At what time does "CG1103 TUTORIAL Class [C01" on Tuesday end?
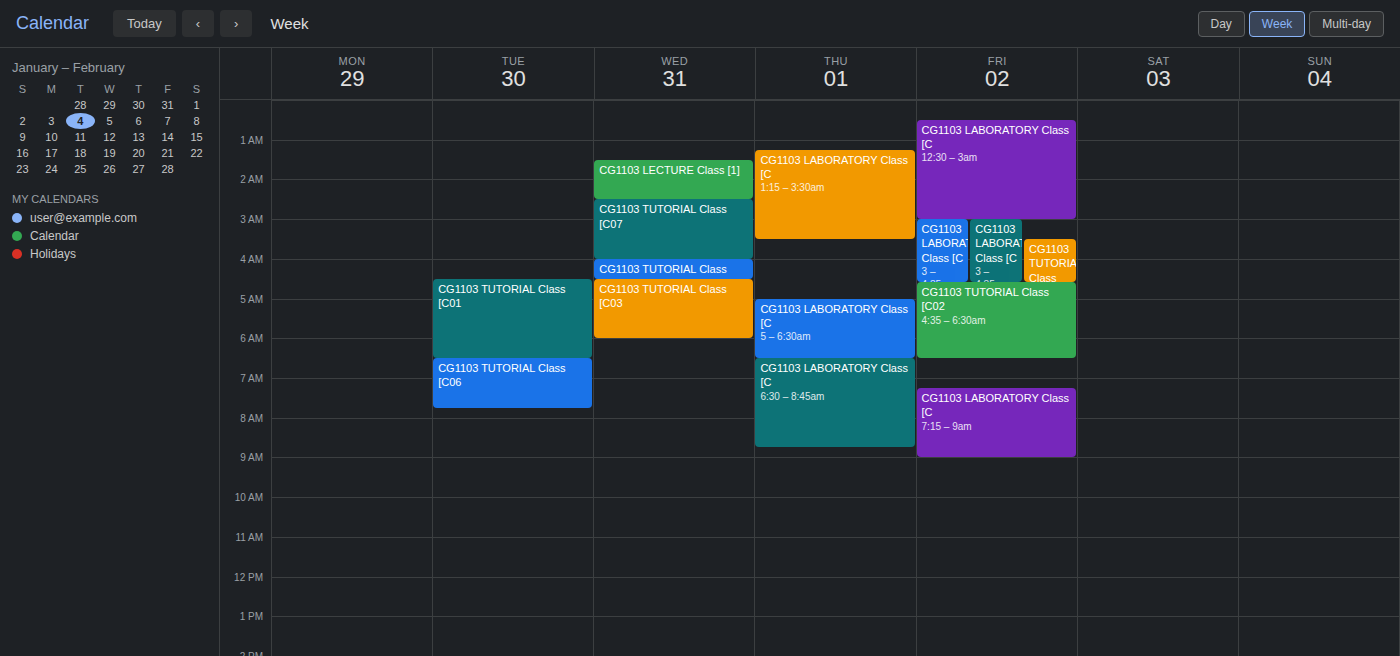
6:30 AM